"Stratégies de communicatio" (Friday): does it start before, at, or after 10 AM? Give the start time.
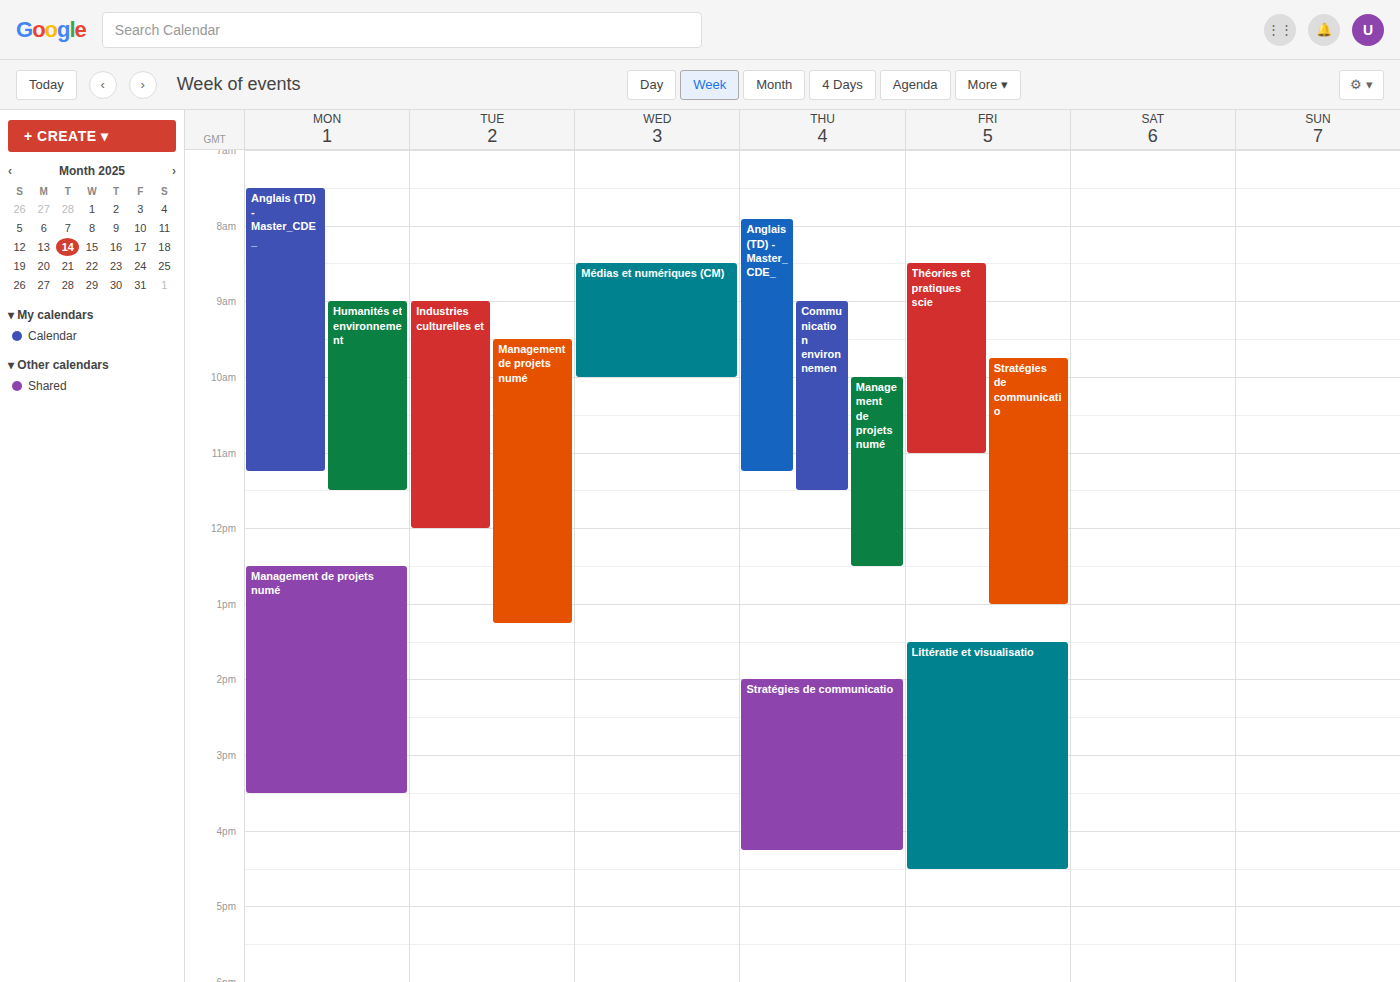
9:45 AM -- before 10 AM, 15 minutes above the 10 AM line.